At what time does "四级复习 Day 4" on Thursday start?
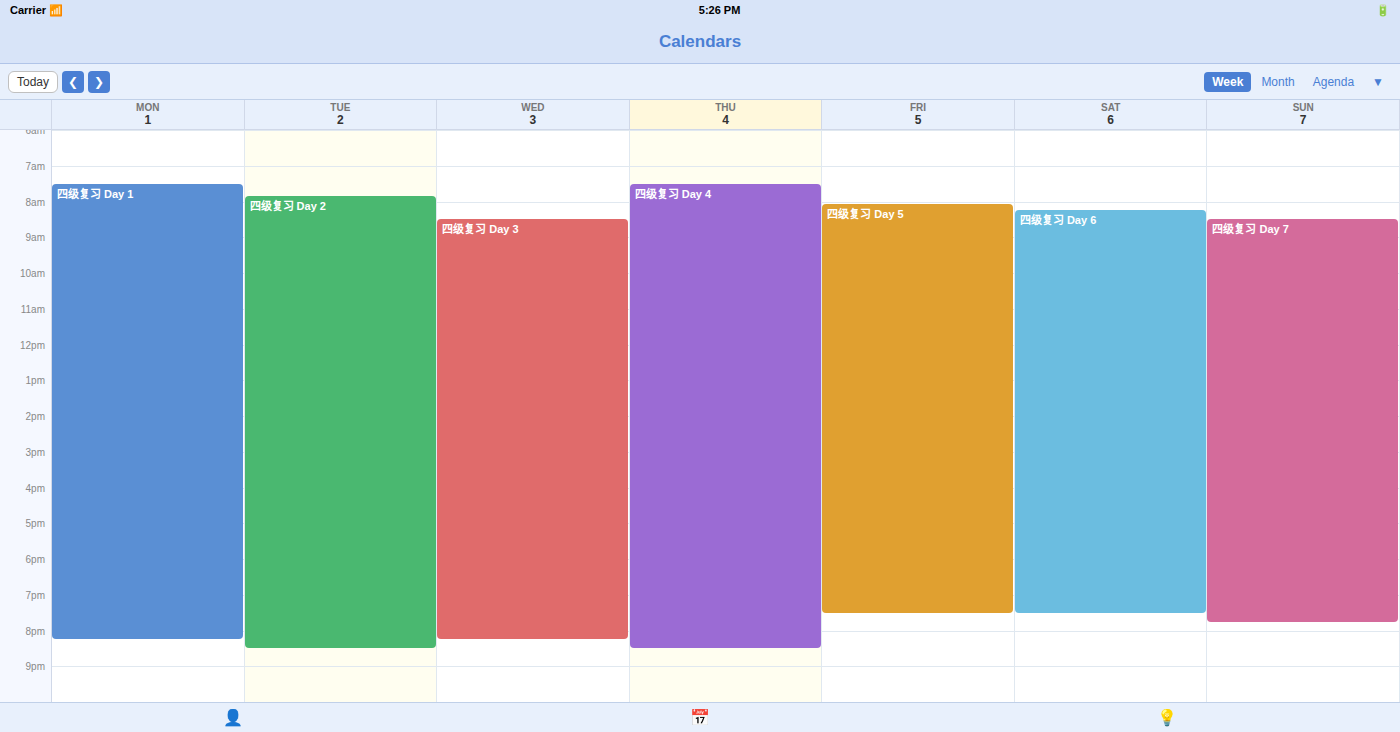
07:30